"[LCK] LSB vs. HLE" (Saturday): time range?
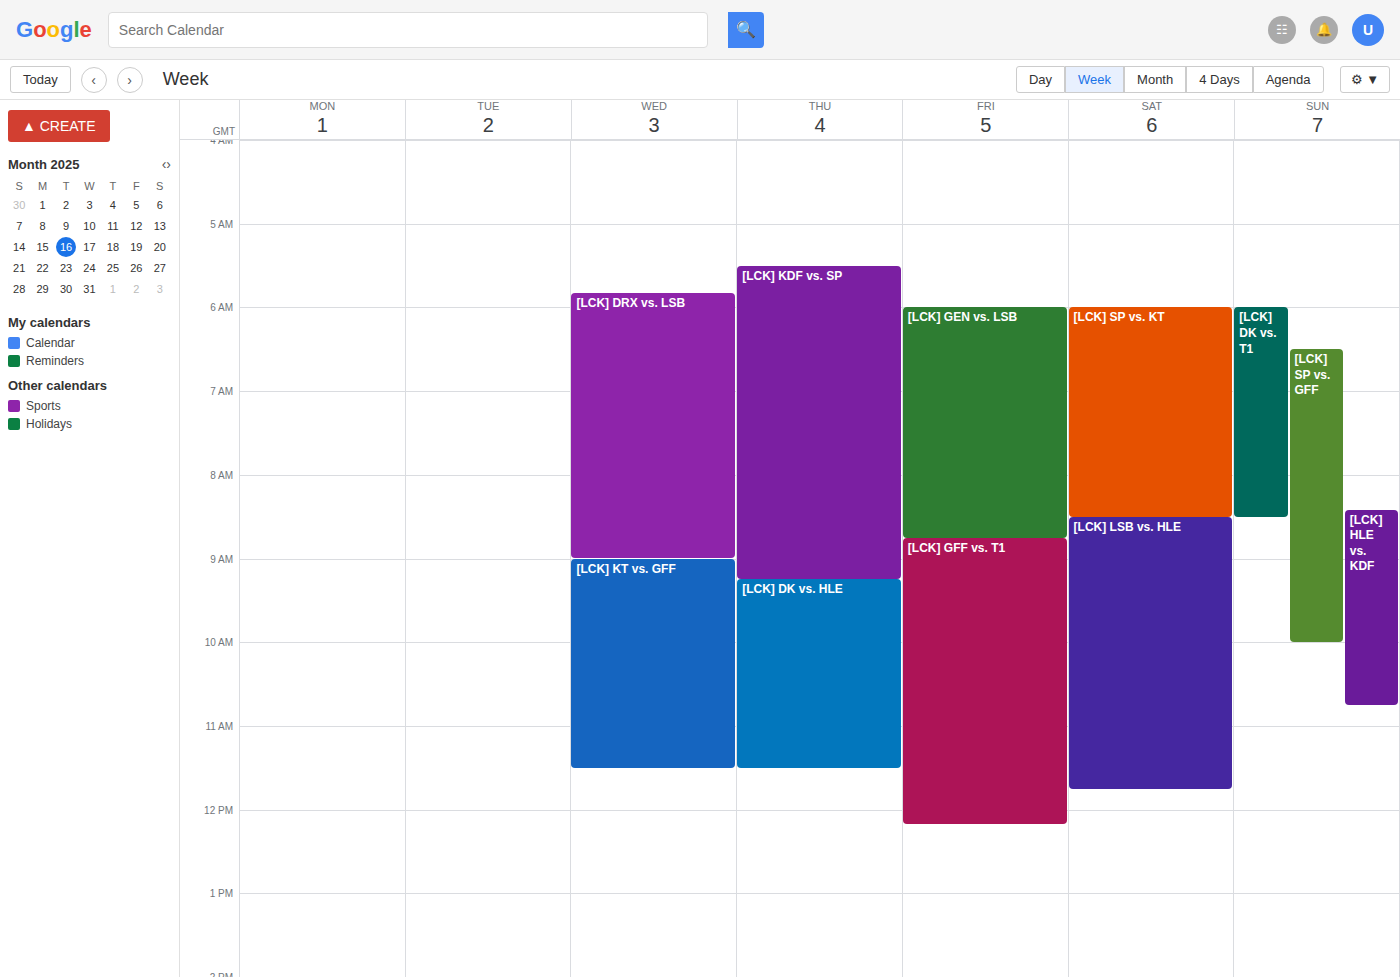
8:30 AM to 11:45 AM